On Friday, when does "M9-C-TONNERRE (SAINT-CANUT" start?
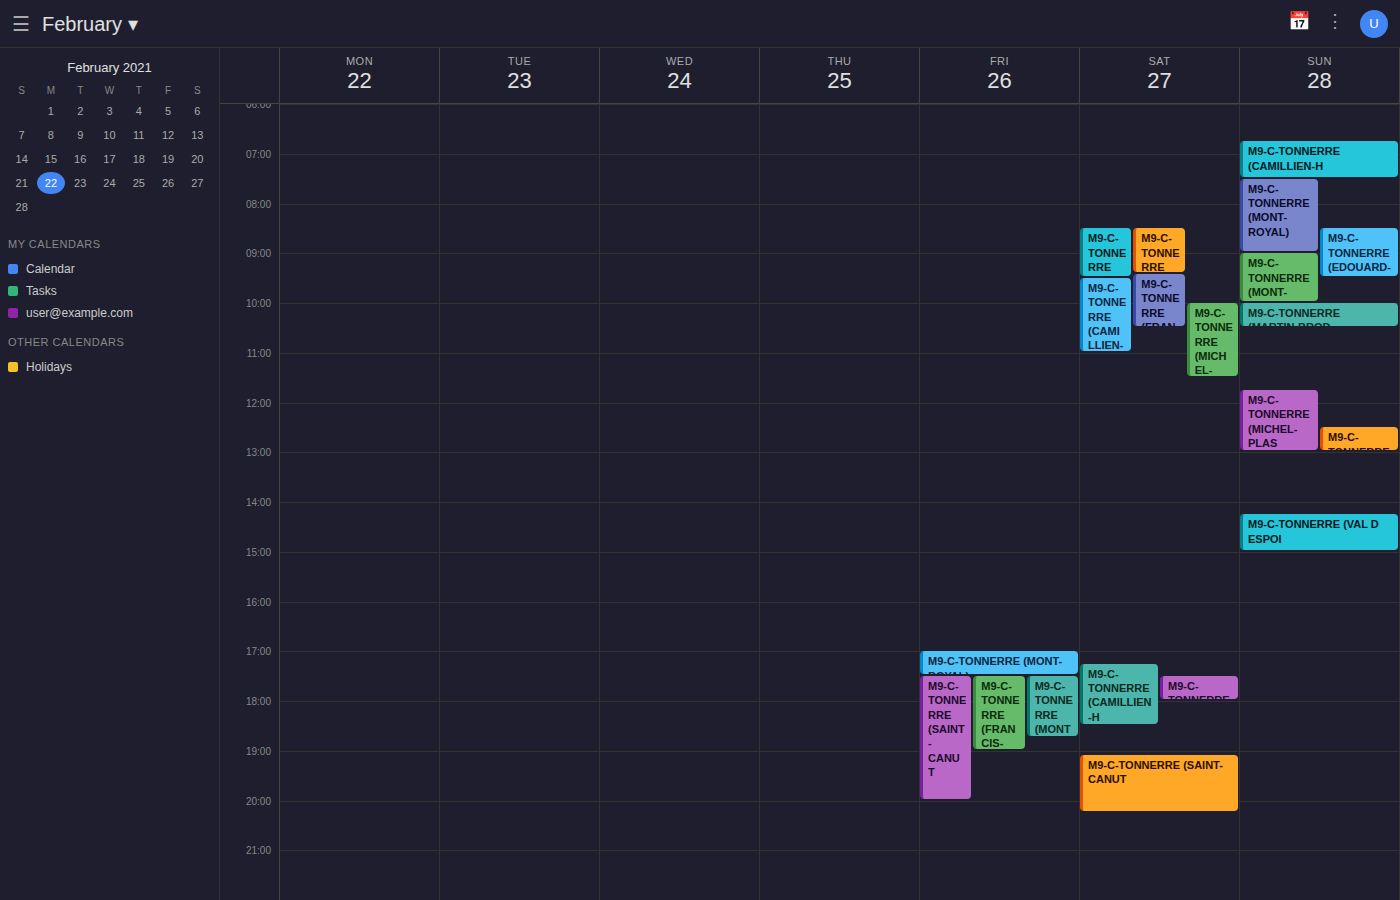
5:30 PM